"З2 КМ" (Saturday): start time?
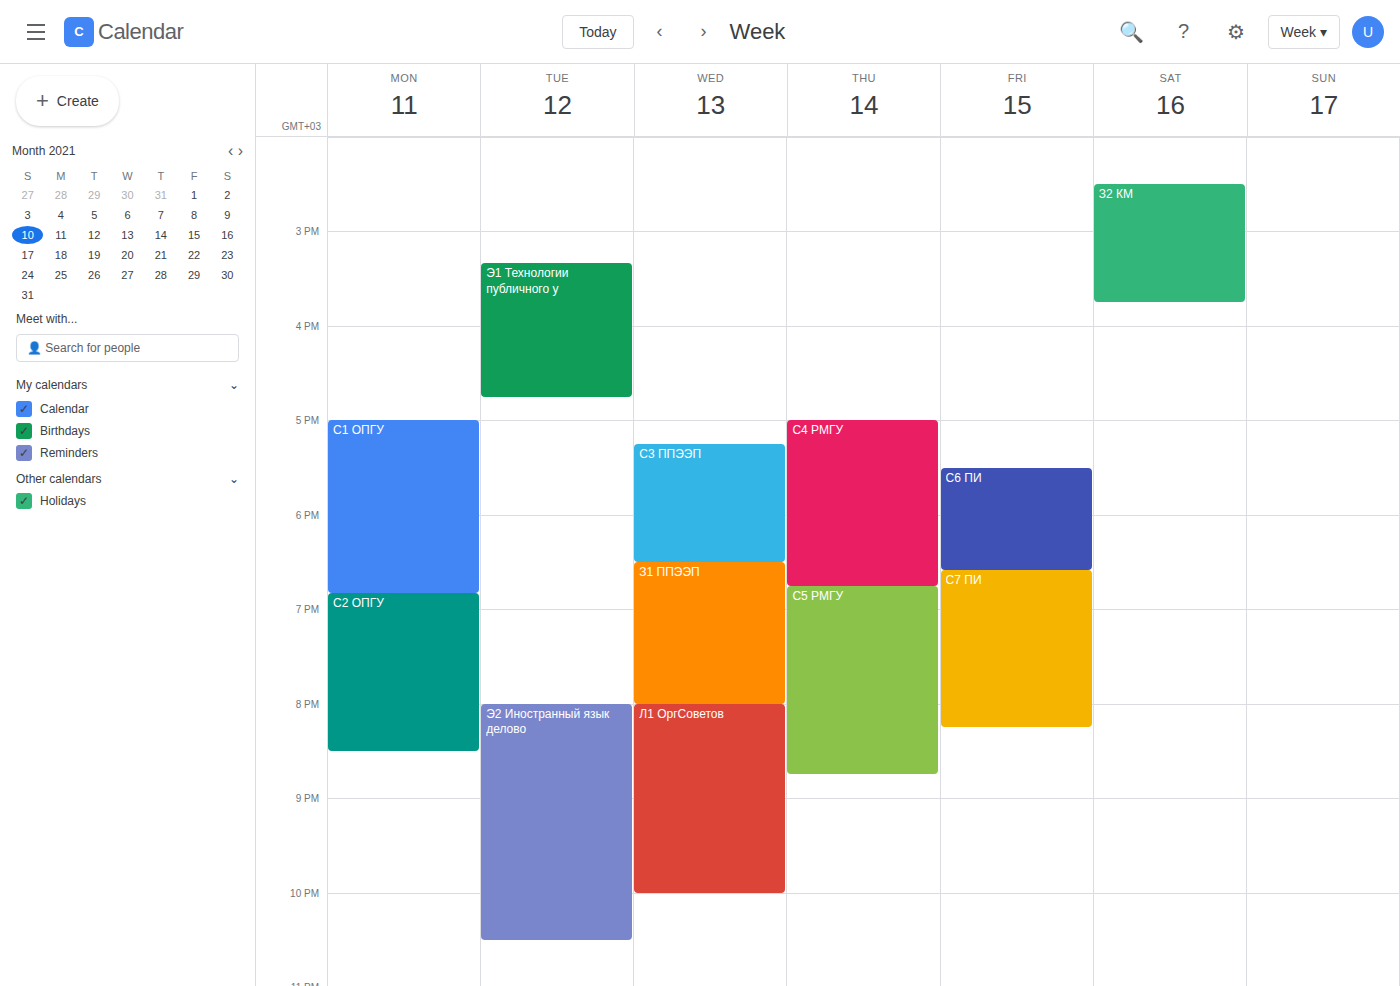
2:30 PM